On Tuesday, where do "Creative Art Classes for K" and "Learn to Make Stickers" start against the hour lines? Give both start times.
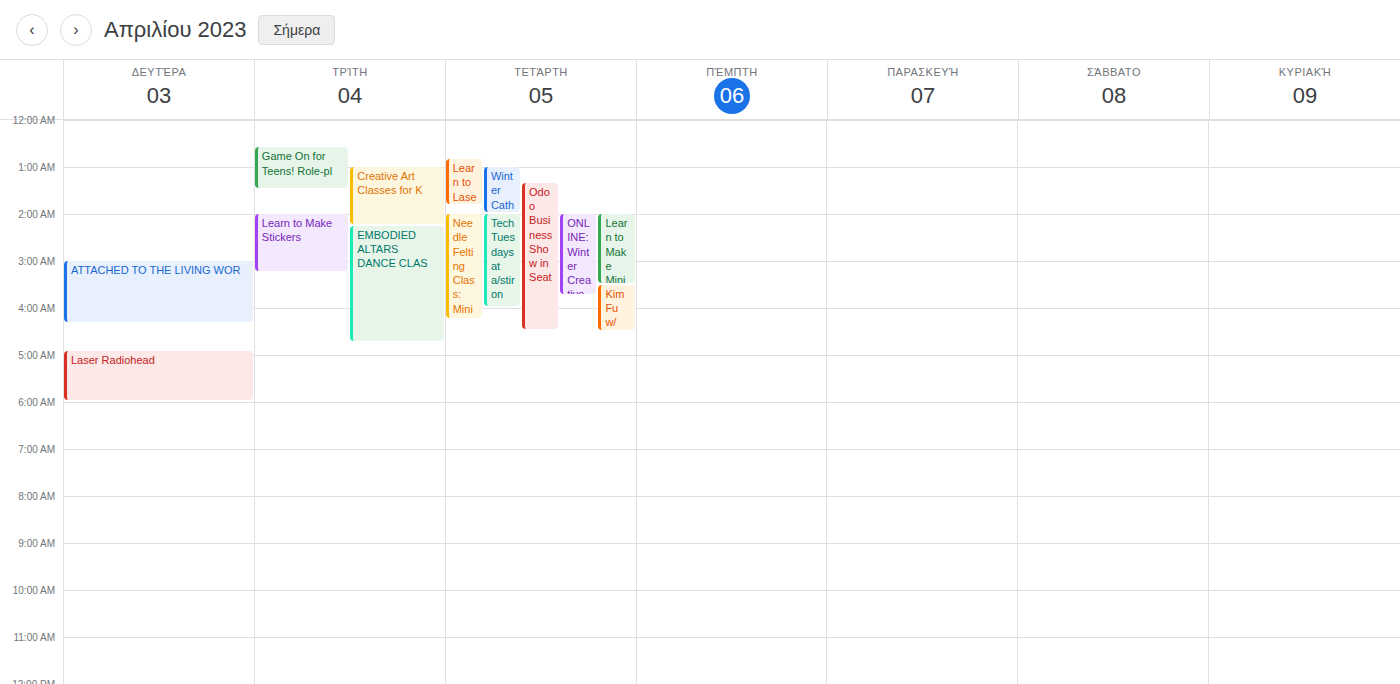
"Creative Art Classes for K": 1:00 AM, exactly on the 1 AM line. "Learn to Make Stickers": 2:00 AM, exactly on the 2 AM line.